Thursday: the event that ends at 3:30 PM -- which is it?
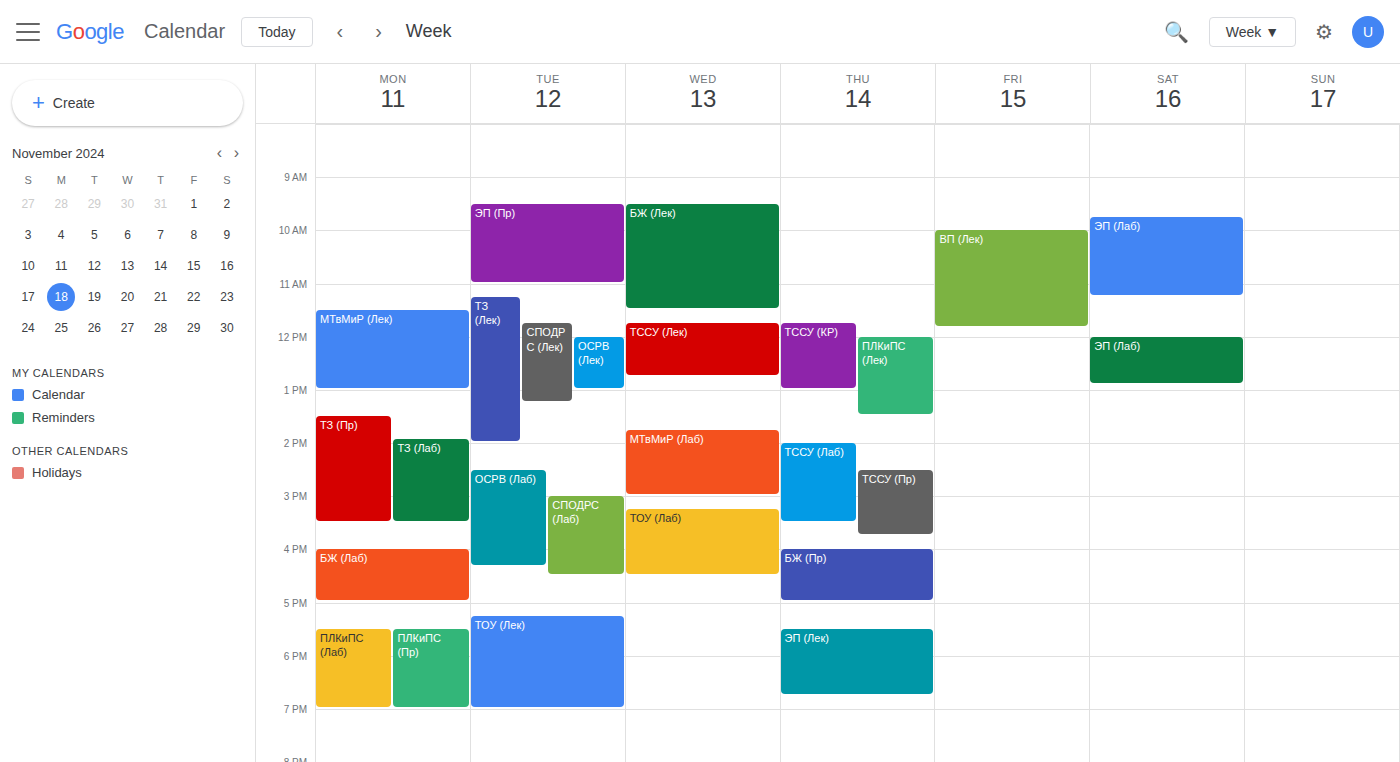
"ТССУ (Лаб)"